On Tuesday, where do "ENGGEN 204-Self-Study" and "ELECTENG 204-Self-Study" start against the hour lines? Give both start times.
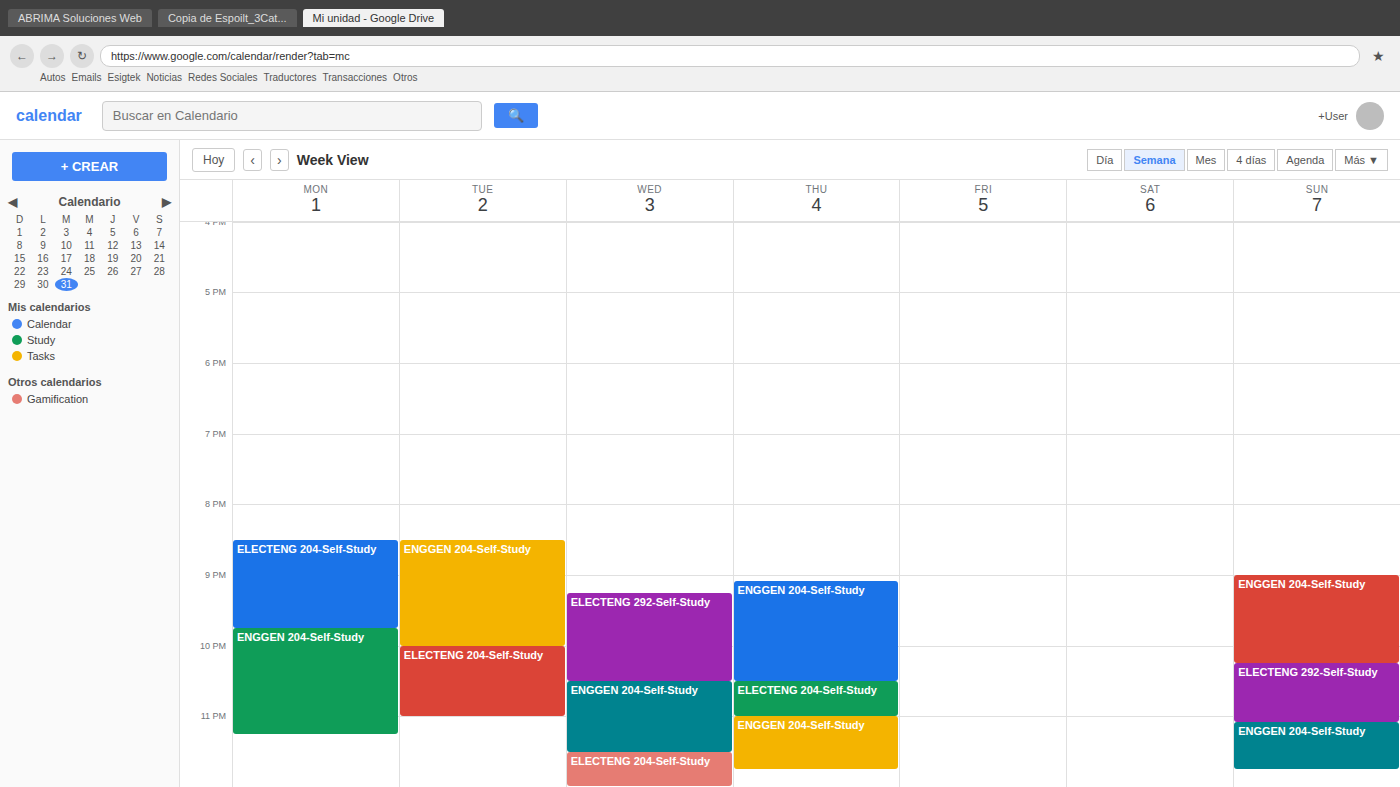
"ENGGEN 204-Self-Study": 8:30 PM, halfway between the 8 PM and 9 PM lines. "ELECTENG 204-Self-Study": 10:00 PM, exactly on the 10 PM line.